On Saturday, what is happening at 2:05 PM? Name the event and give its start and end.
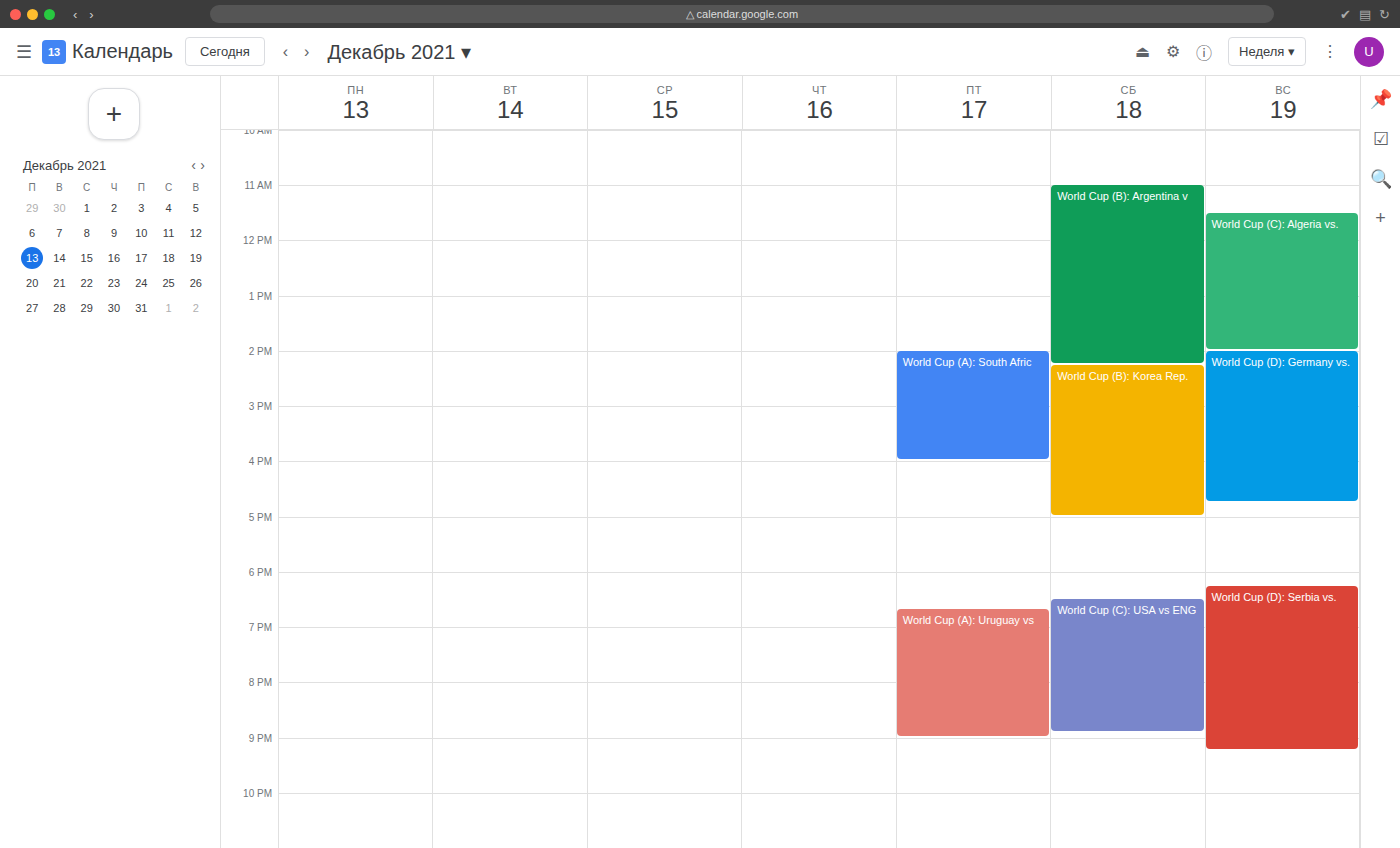
"World Cup (B): Argentina v", 11:00 AM to 2:15 PM